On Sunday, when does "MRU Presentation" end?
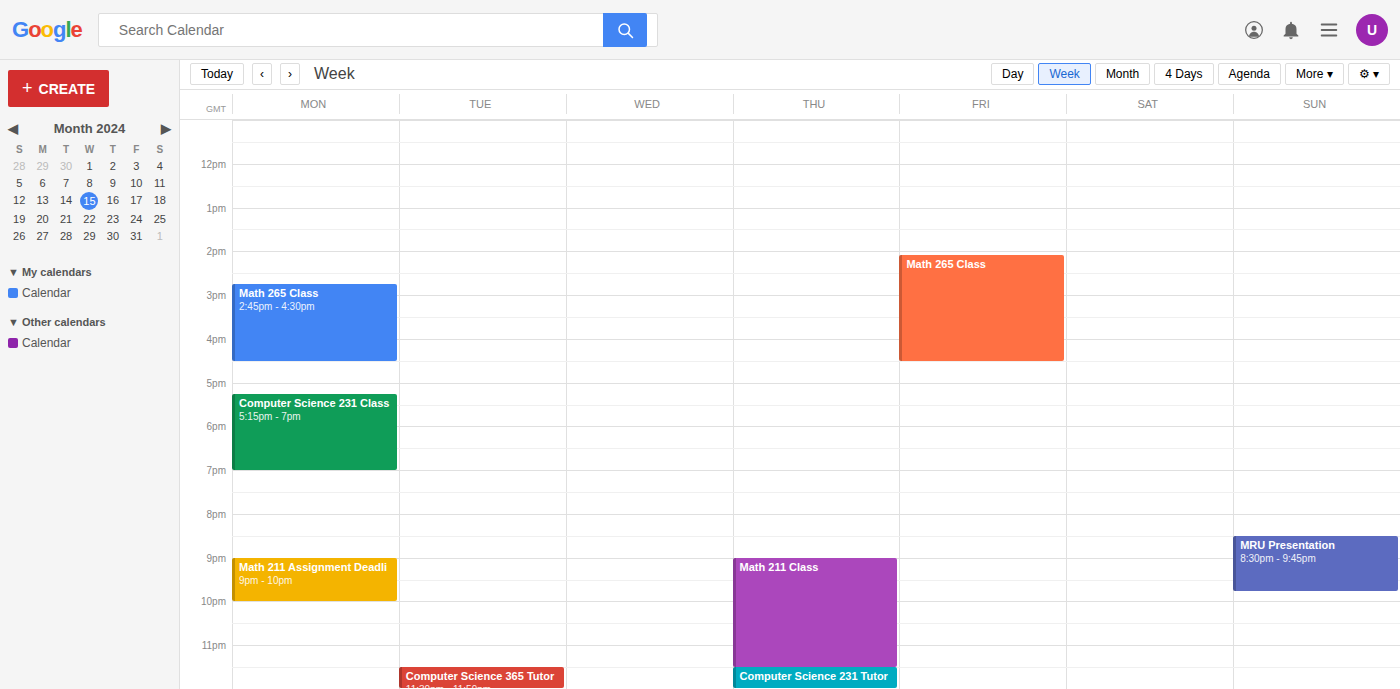
21:45